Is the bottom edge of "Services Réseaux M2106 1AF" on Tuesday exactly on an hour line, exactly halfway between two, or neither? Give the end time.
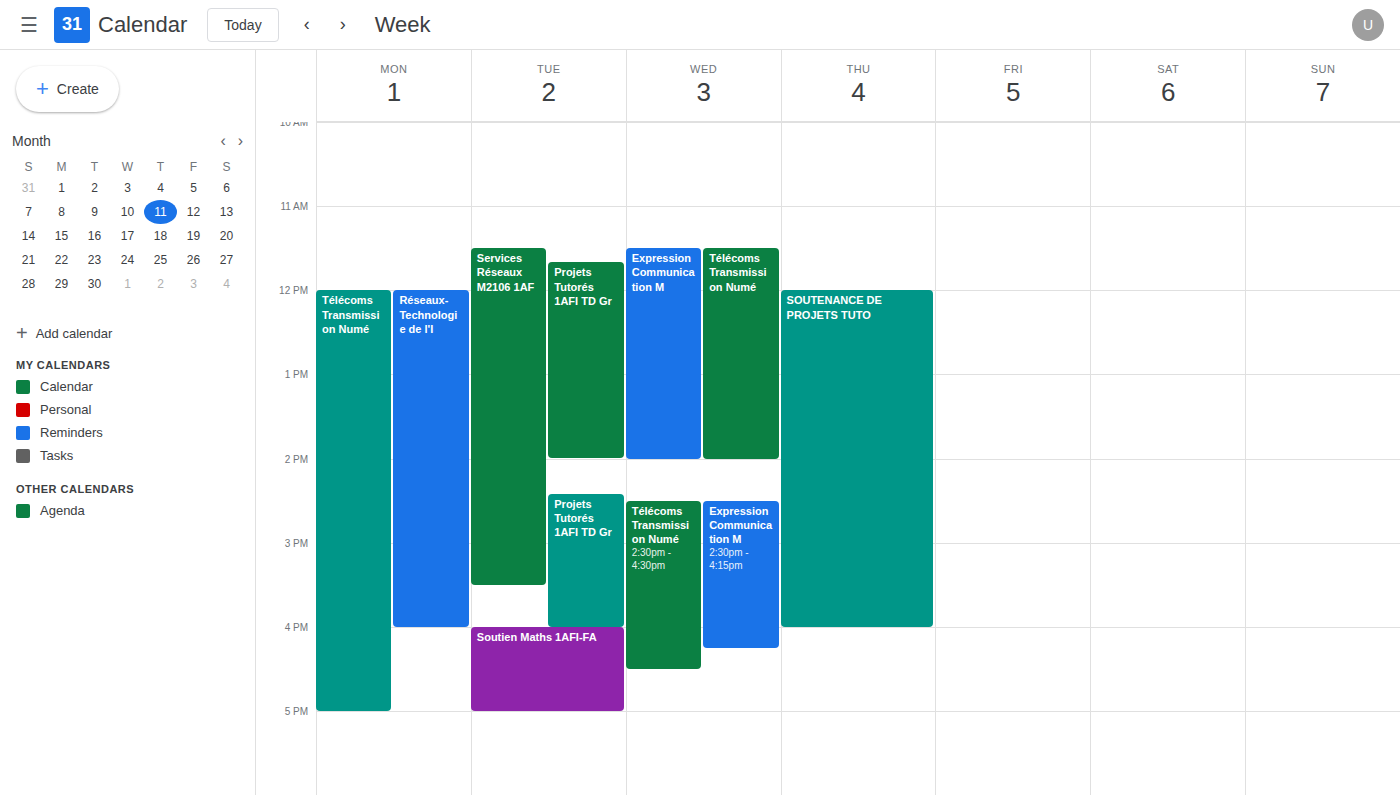
3:30 PM -- halfway between the 3 PM and 4 PM lines.